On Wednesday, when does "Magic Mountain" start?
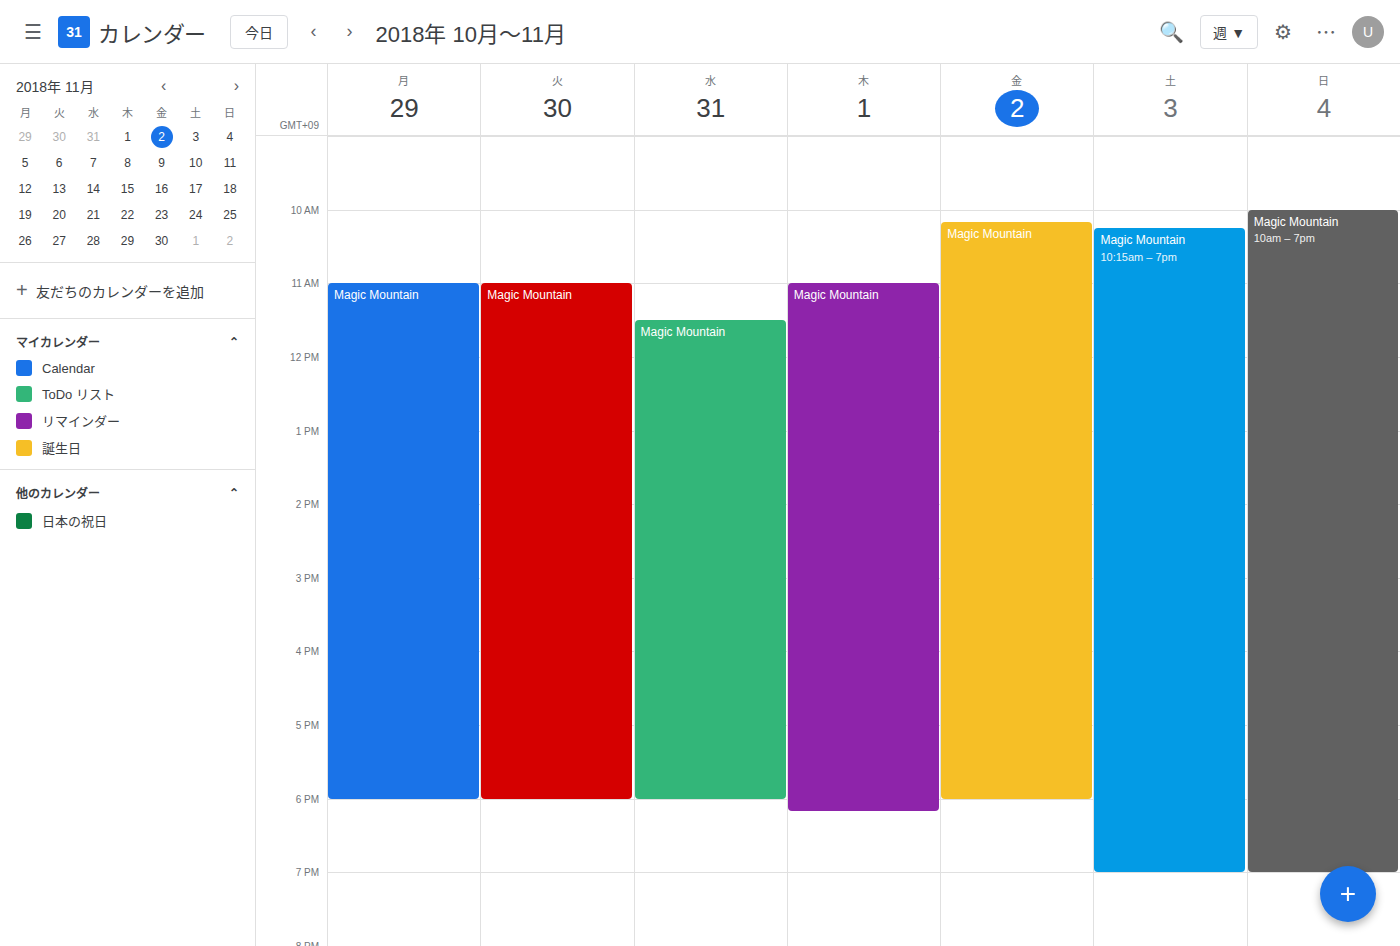
11:30